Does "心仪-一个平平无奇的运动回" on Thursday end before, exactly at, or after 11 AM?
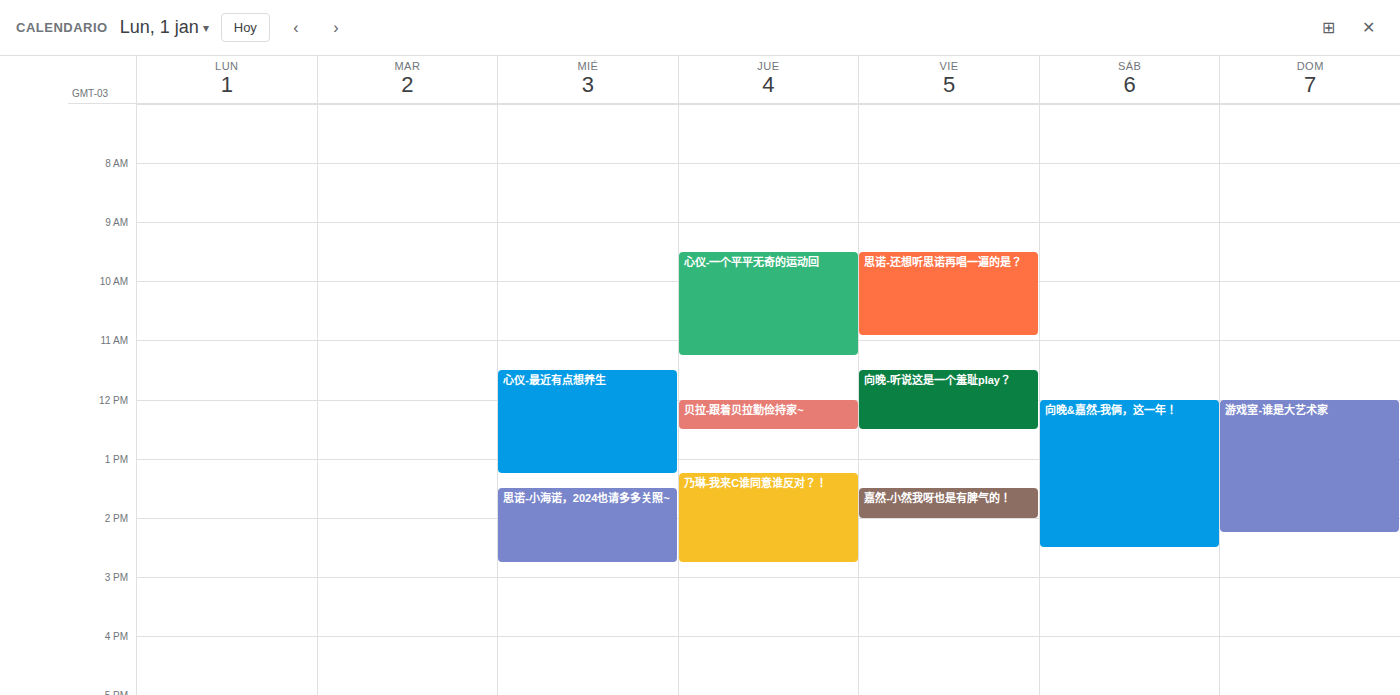
11:15 AM -- after 11 AM, 15 minutes below the 11 AM line.